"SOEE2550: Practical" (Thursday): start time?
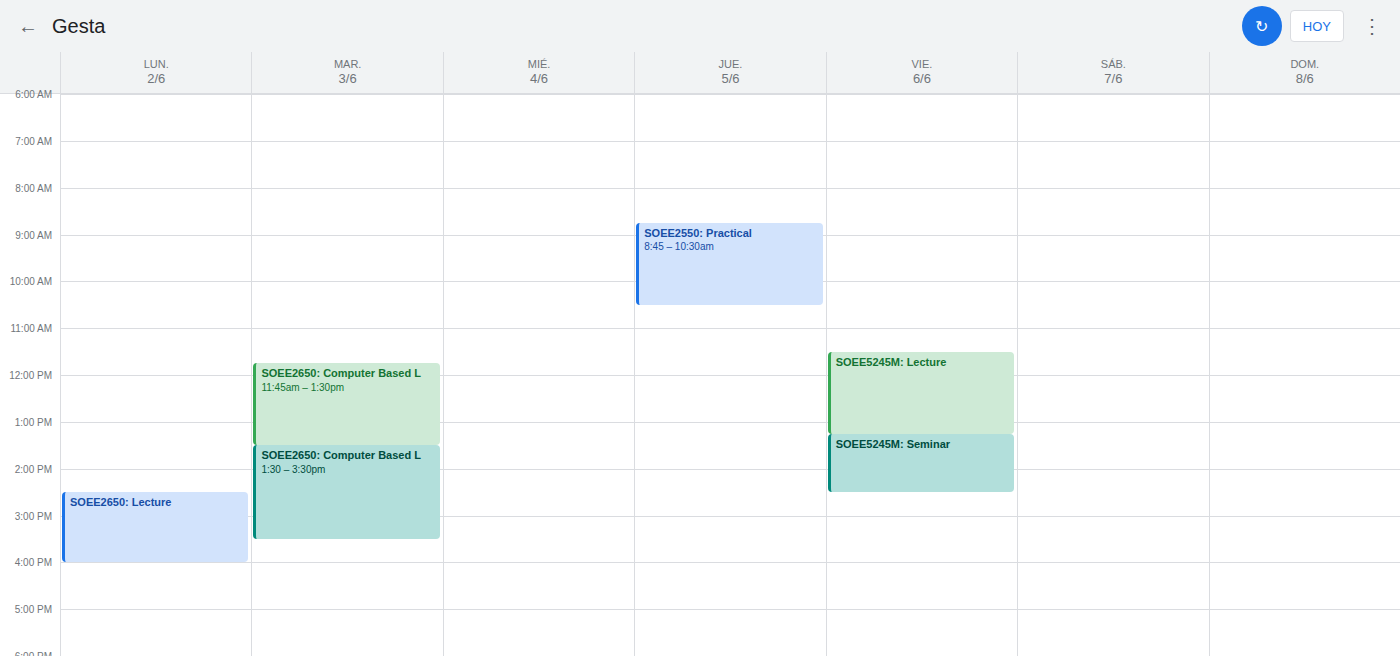
8:45 AM